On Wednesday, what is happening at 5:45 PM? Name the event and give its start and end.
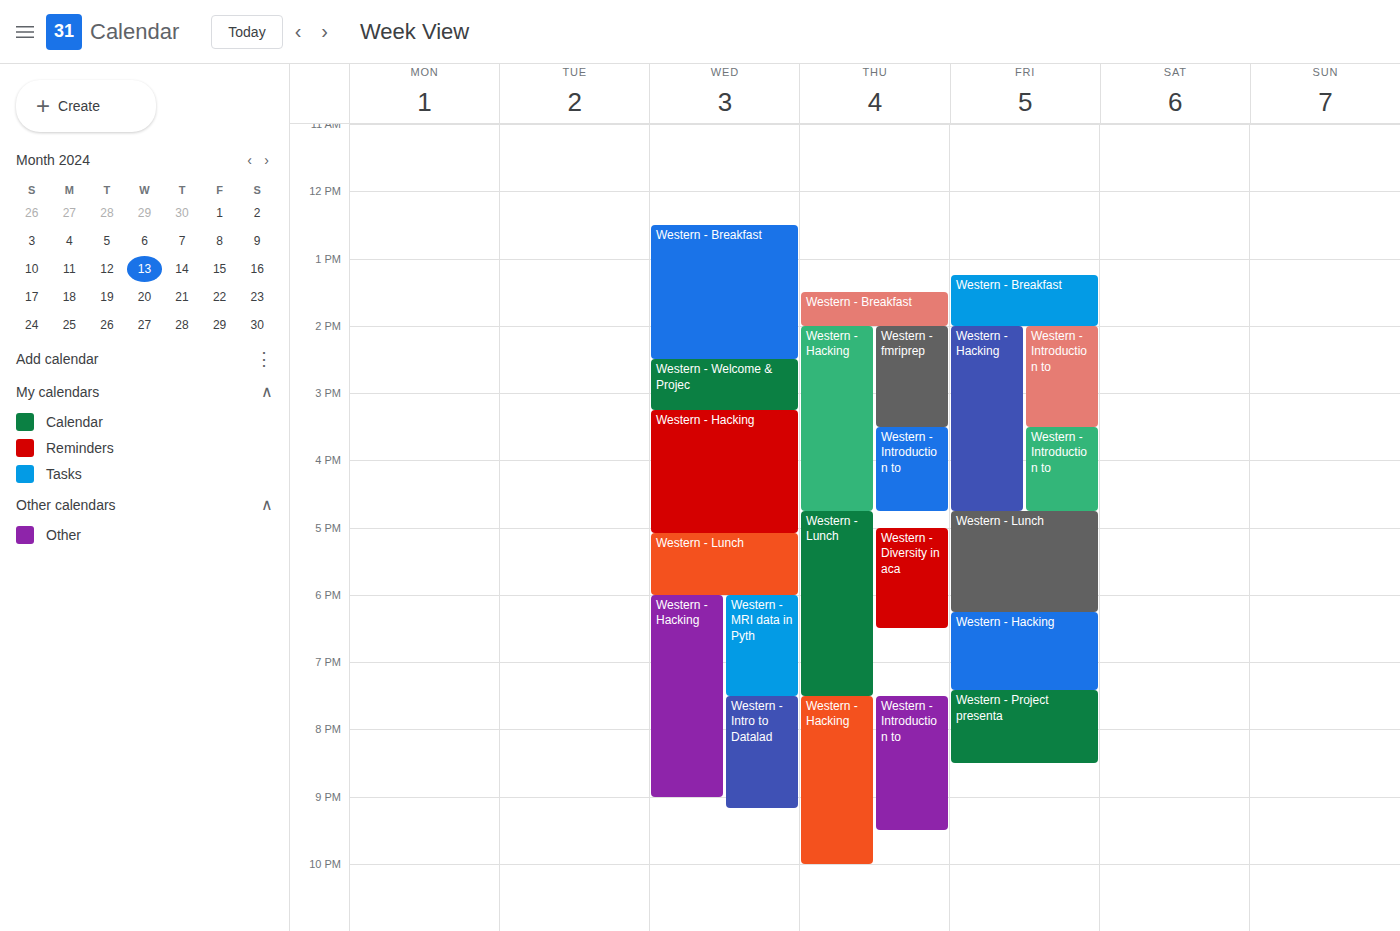
"Western - Lunch", 5:05 PM to 6:00 PM